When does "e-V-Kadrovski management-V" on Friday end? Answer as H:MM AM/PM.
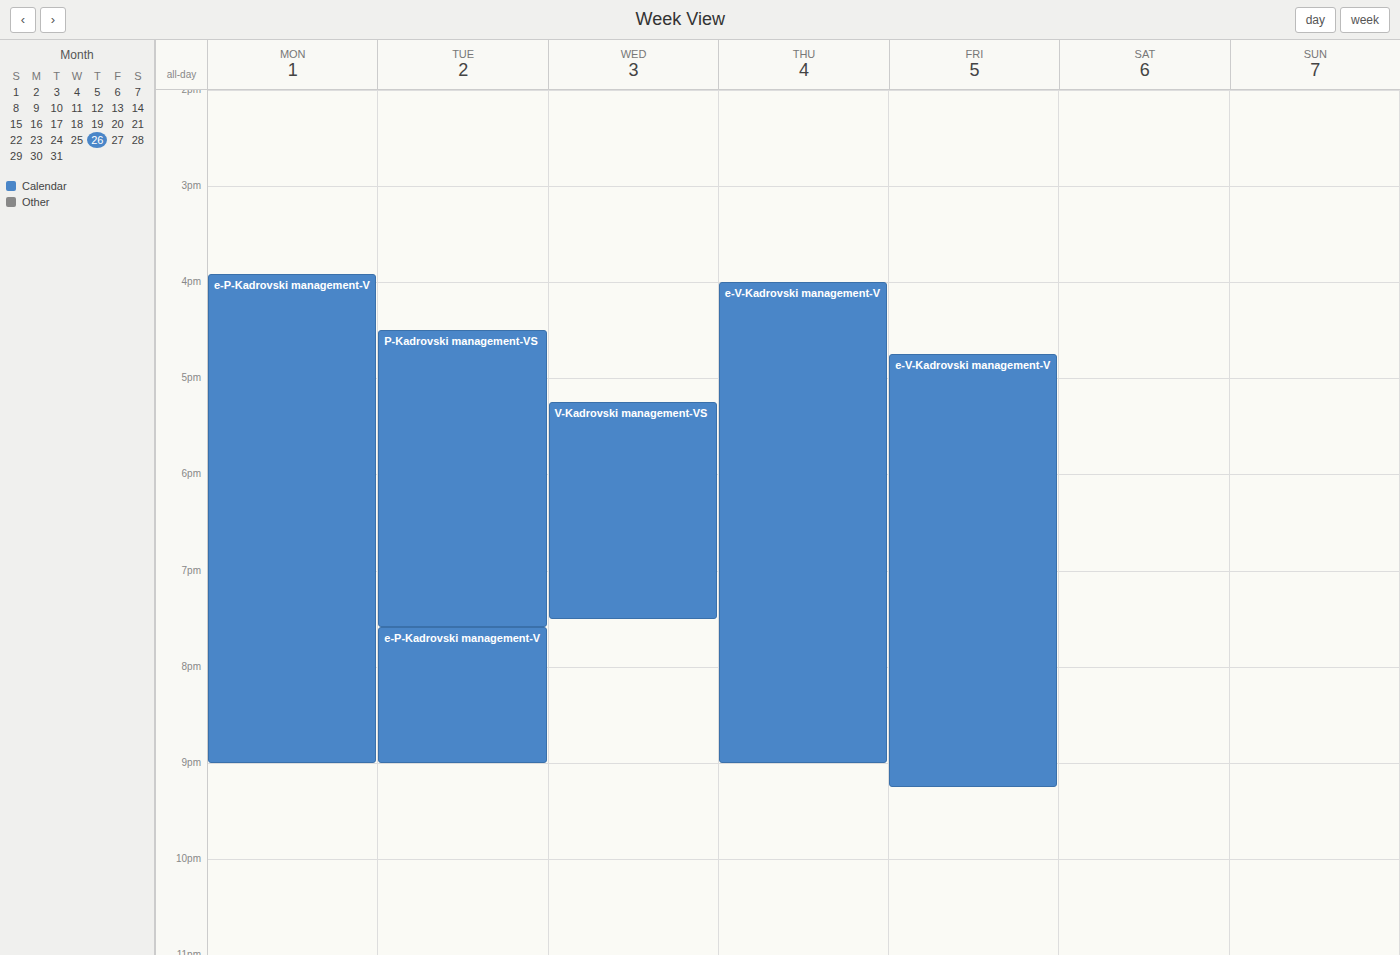
9:15 PM